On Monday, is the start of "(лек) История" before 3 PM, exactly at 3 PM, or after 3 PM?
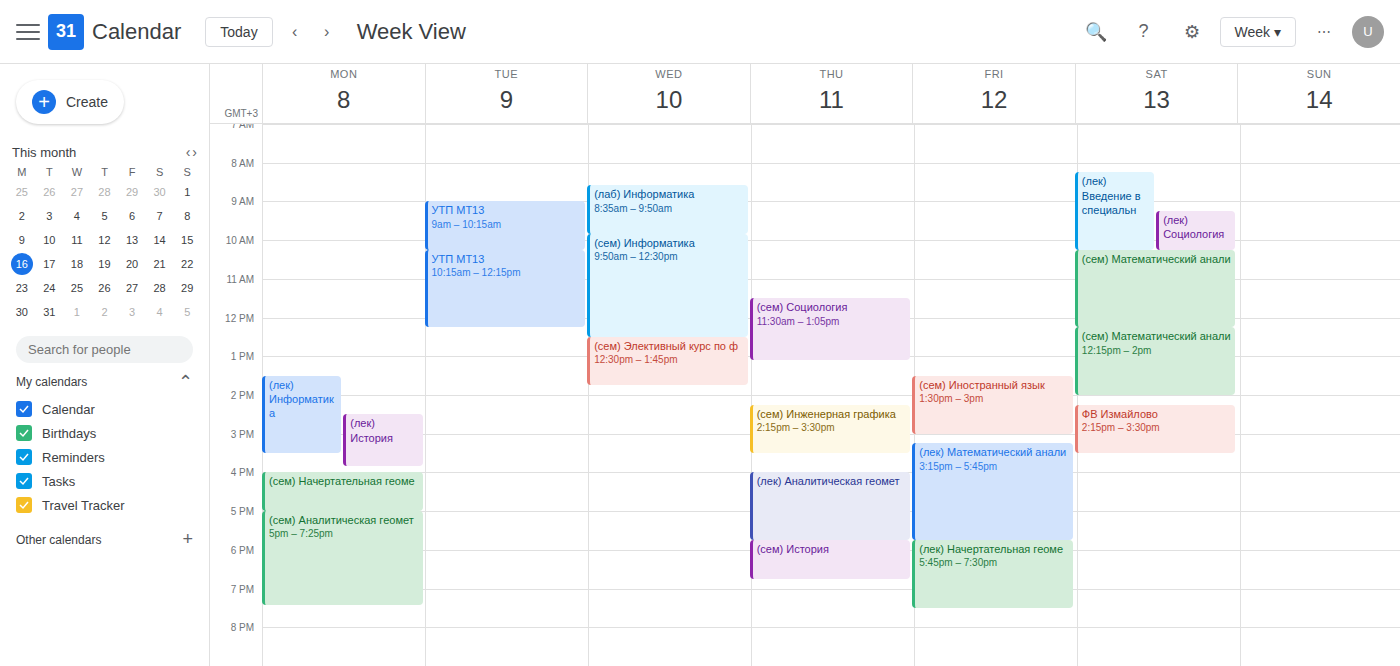
2:30 PM -- before 3 PM, 30 minutes above the 3 PM line.